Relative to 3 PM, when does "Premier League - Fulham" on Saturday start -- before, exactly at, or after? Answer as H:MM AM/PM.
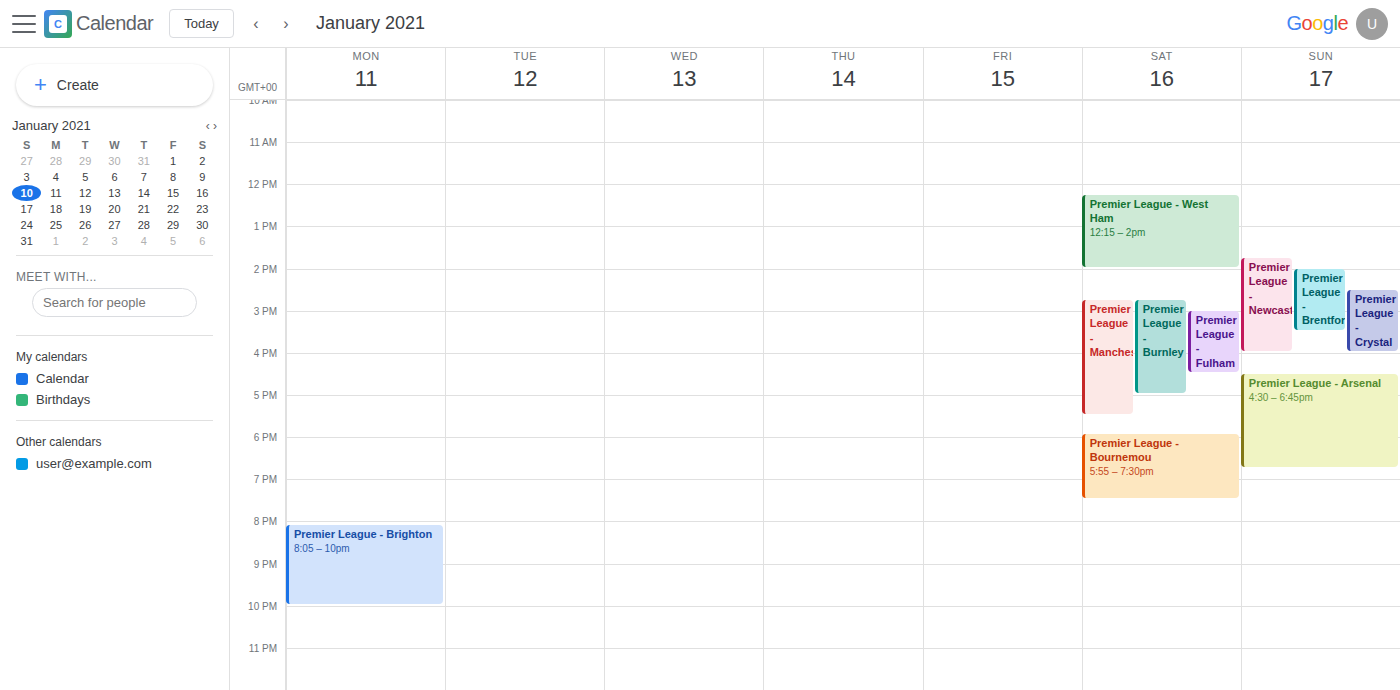
3:00 PM -- exactly at 3 PM, on the 3 PM line.